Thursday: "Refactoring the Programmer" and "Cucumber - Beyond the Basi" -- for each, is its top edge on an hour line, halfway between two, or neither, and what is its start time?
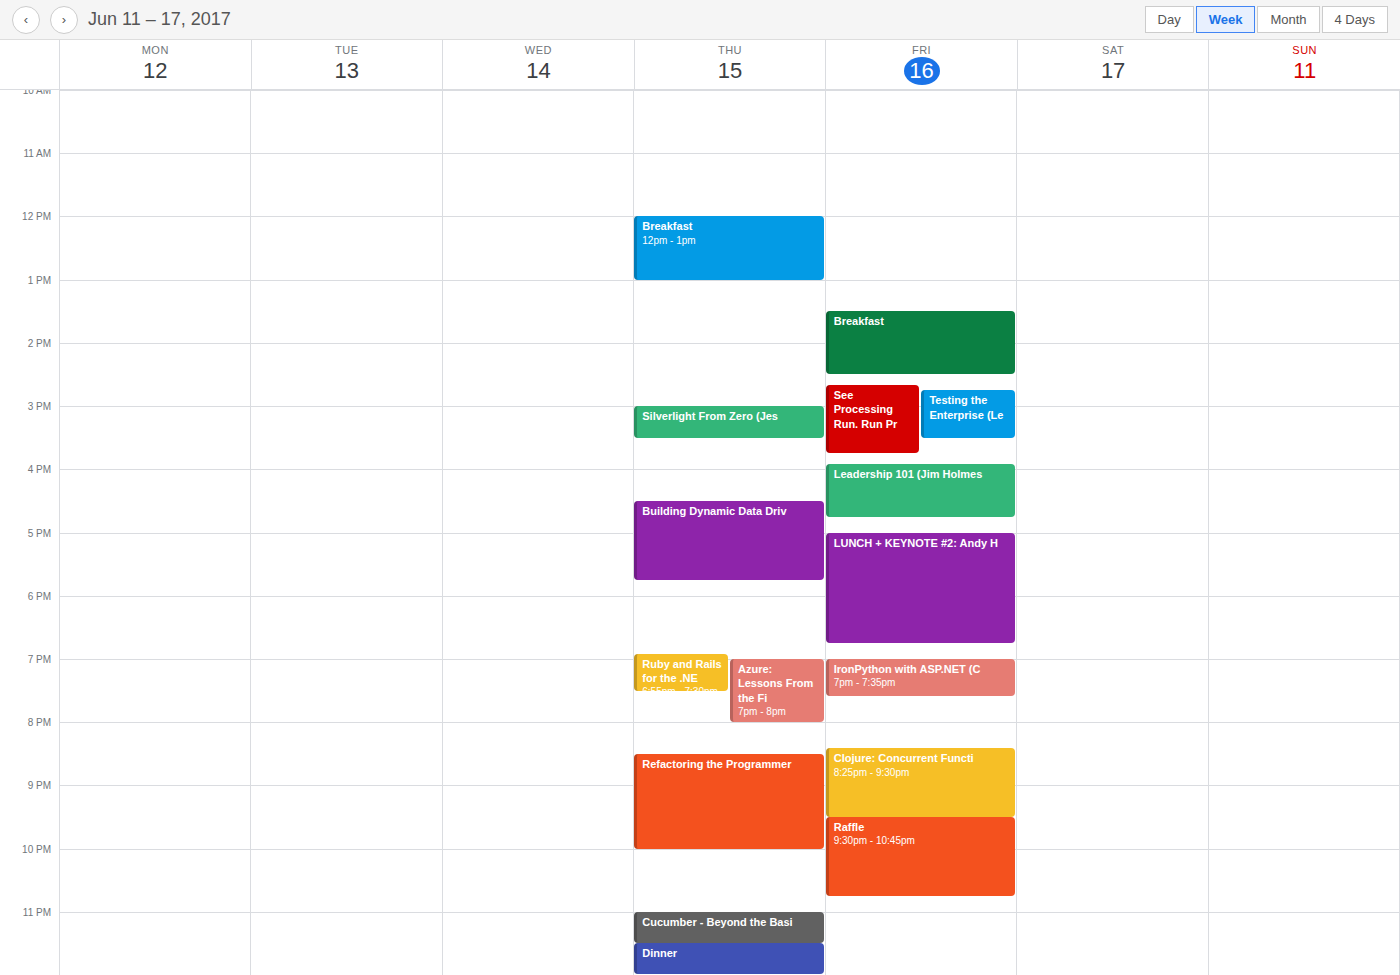
"Refactoring the Programmer": 8:30 PM, halfway between the 8 PM and 9 PM lines. "Cucumber - Beyond the Basi": 11:00 PM, exactly on the 11 PM line.